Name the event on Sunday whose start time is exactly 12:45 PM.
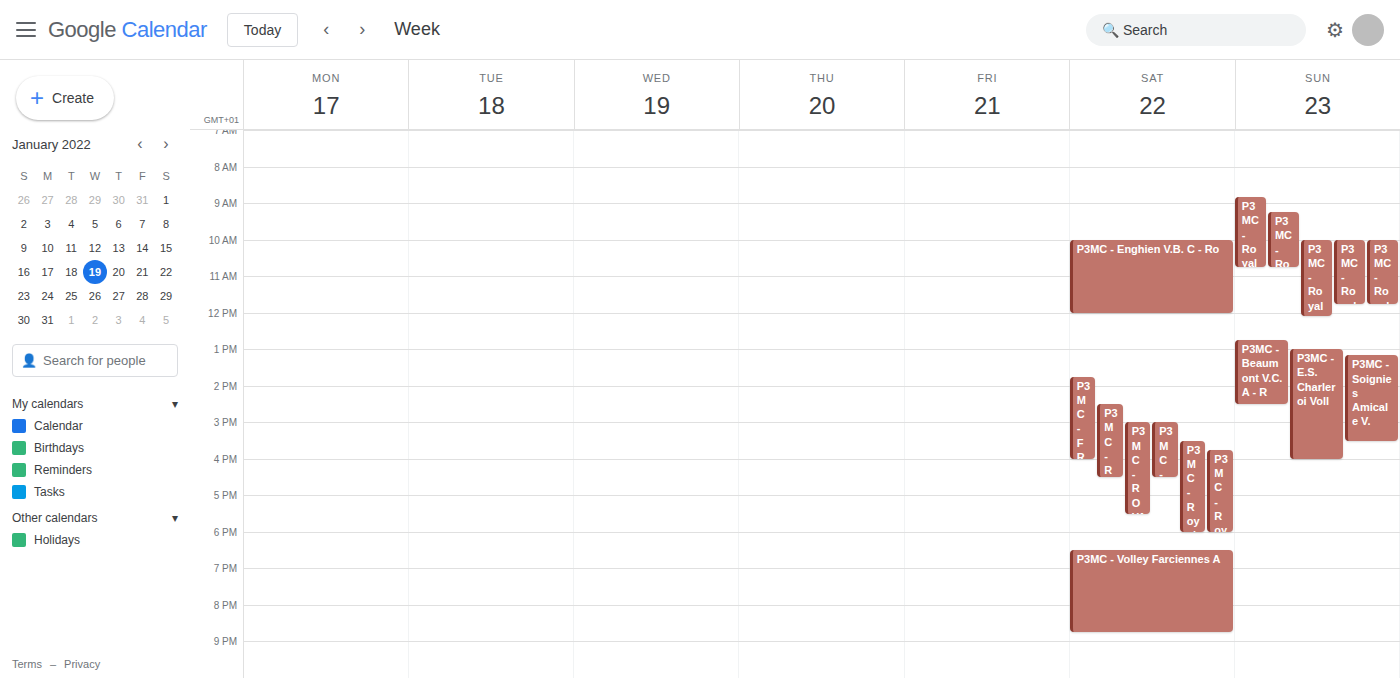
"P3MC - Beaumont V.C. A - R"